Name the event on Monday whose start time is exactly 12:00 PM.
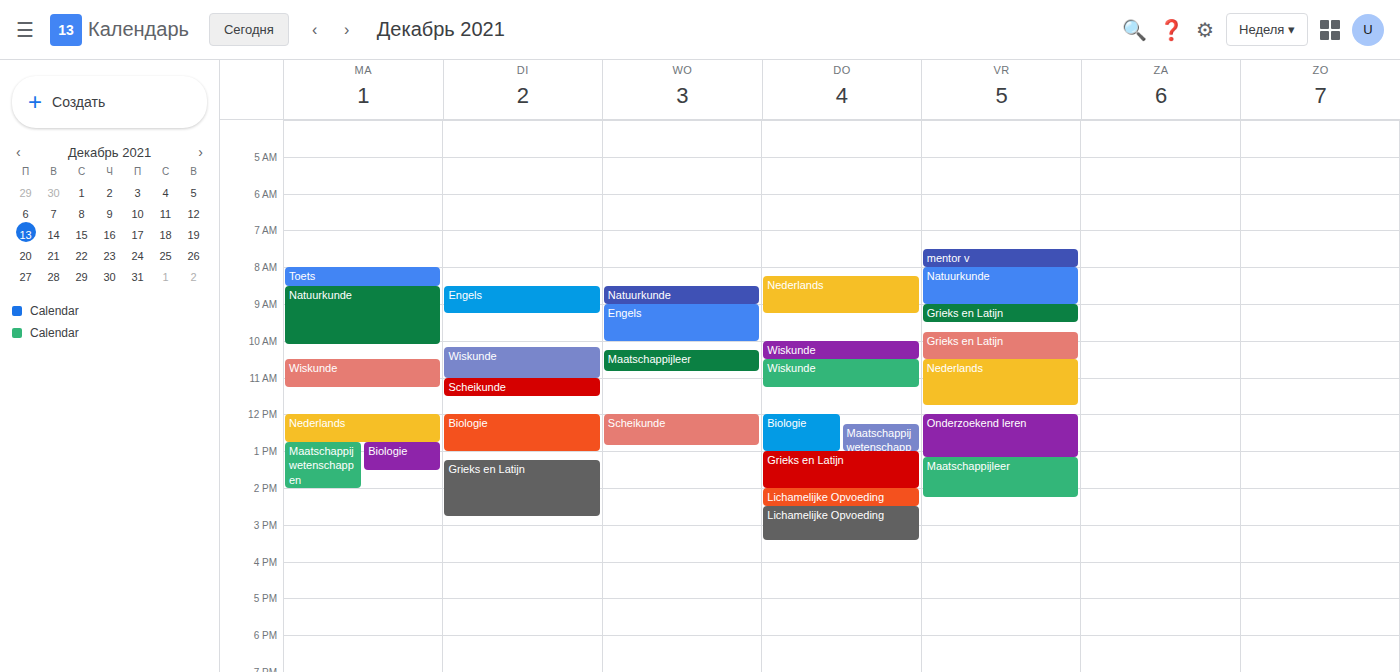
"Nederlands"